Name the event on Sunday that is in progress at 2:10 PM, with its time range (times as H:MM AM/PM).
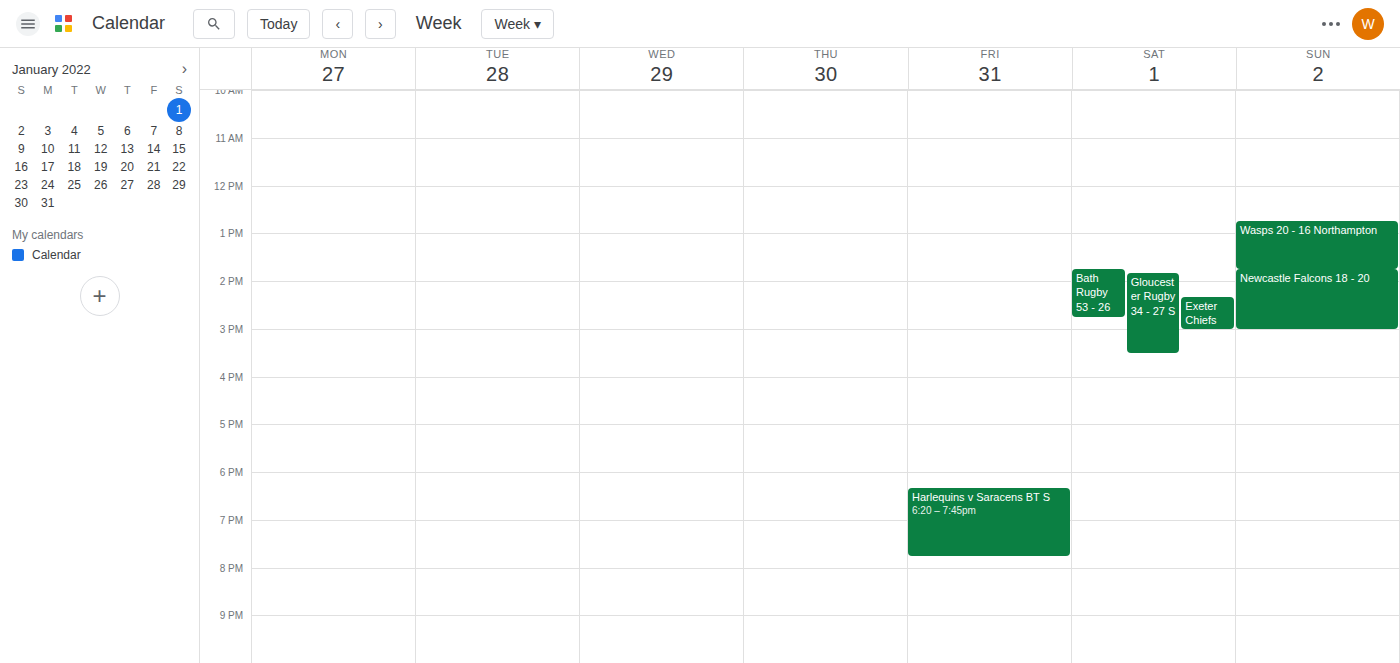
"Newcastle Falcons 18 - 20", 1:45 PM to 3:00 PM